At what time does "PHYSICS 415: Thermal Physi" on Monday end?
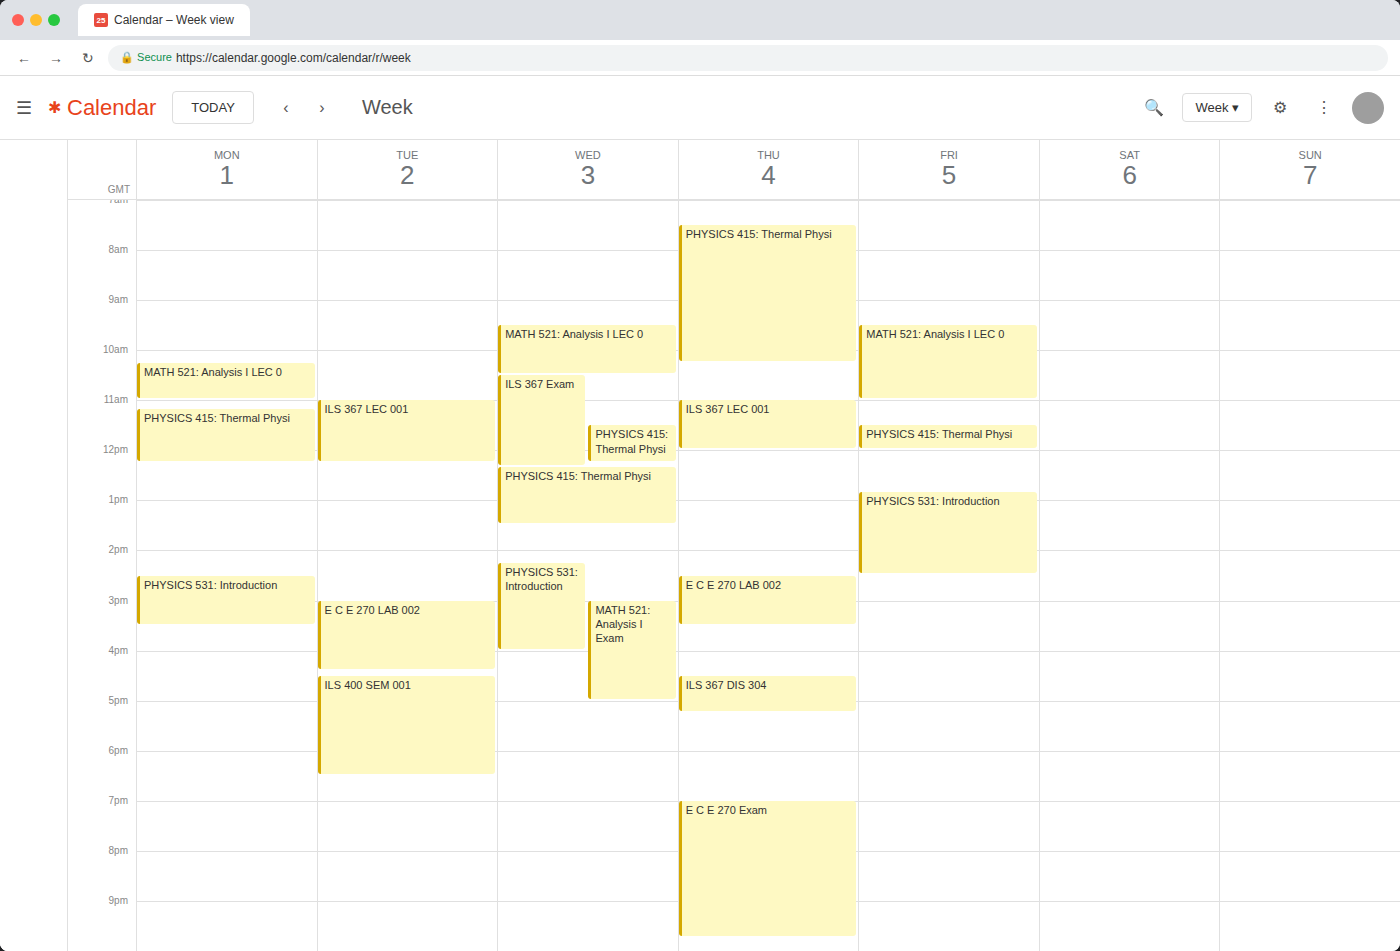
12:15 PM